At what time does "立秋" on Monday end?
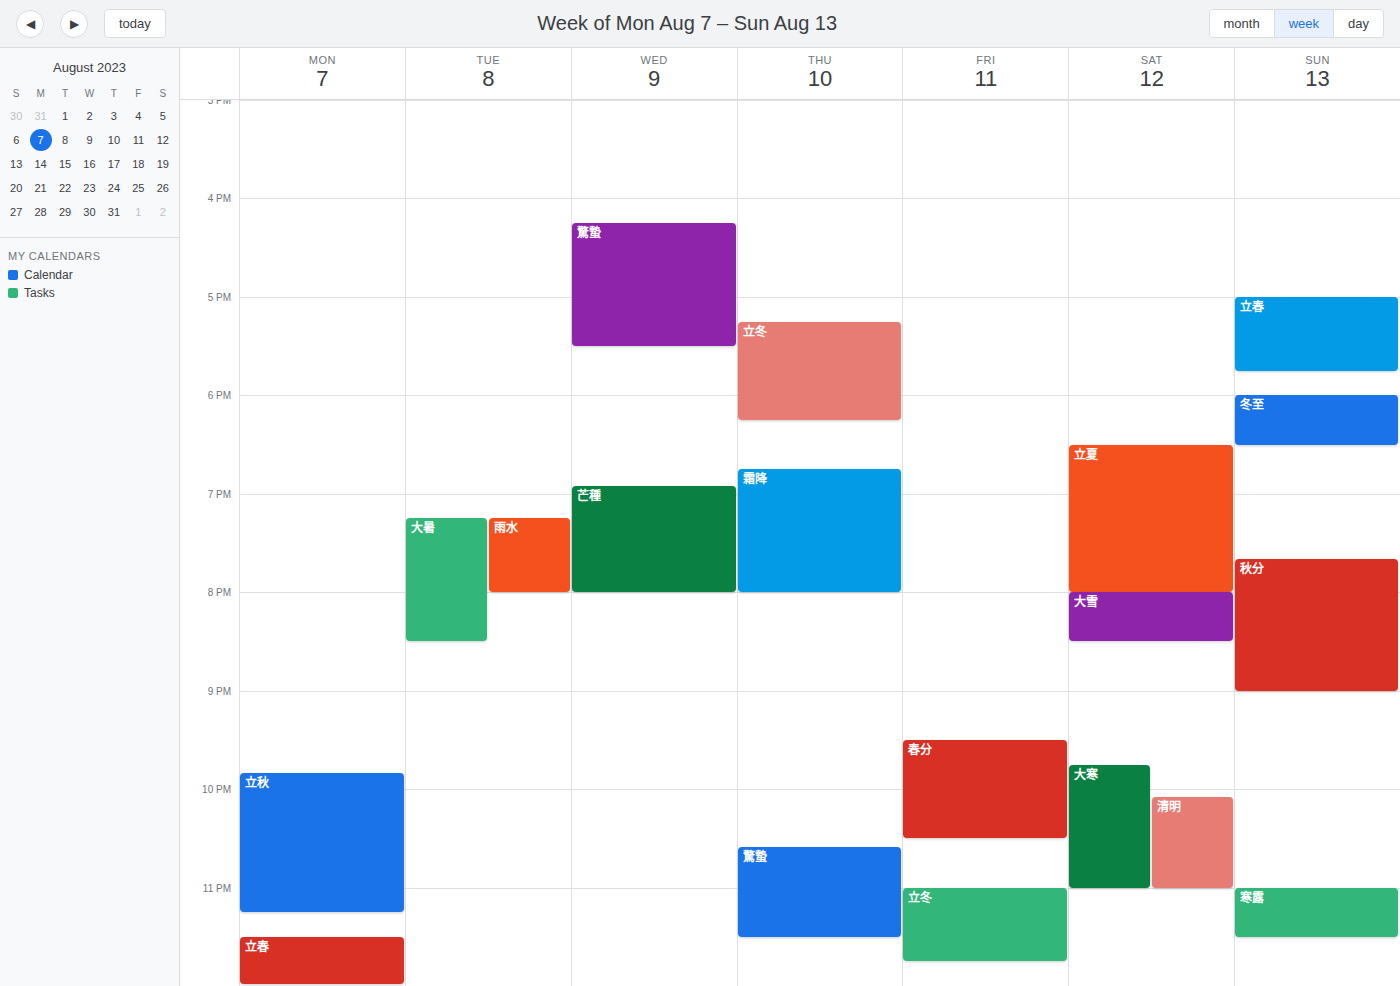
23:15